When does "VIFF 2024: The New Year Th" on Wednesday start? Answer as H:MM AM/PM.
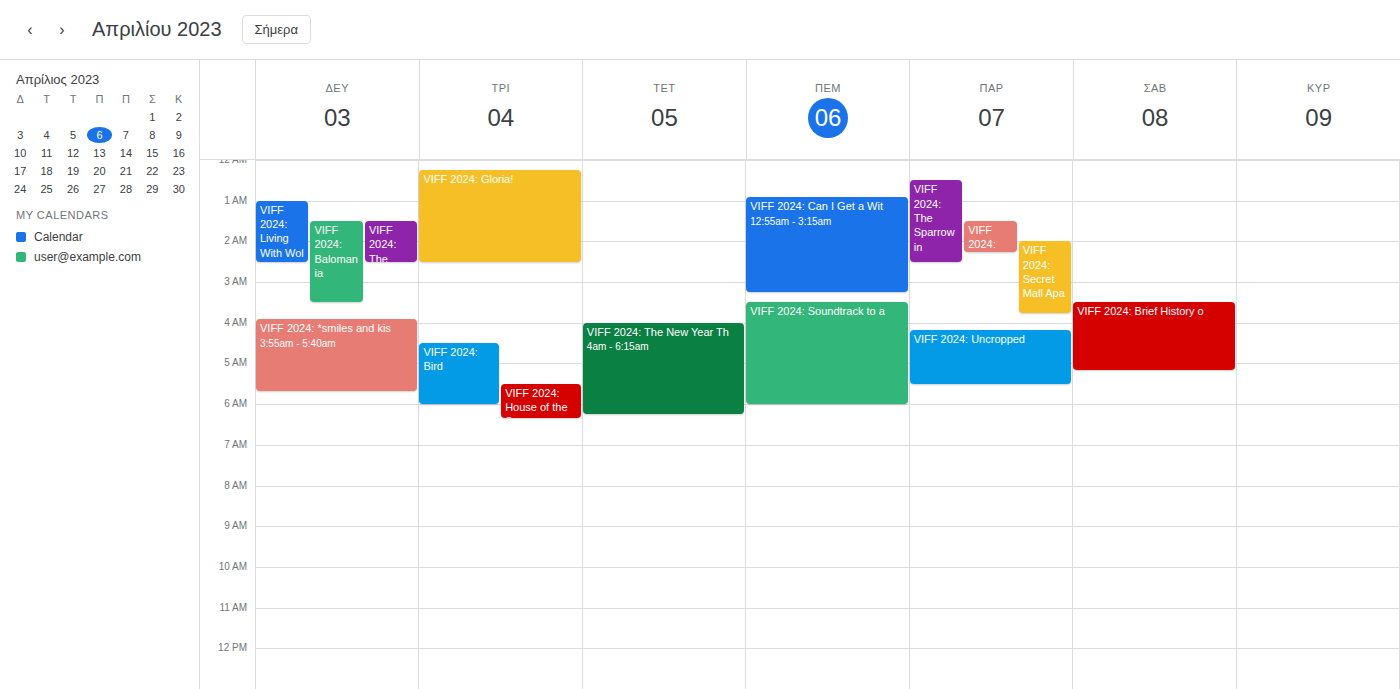
4:00 AM